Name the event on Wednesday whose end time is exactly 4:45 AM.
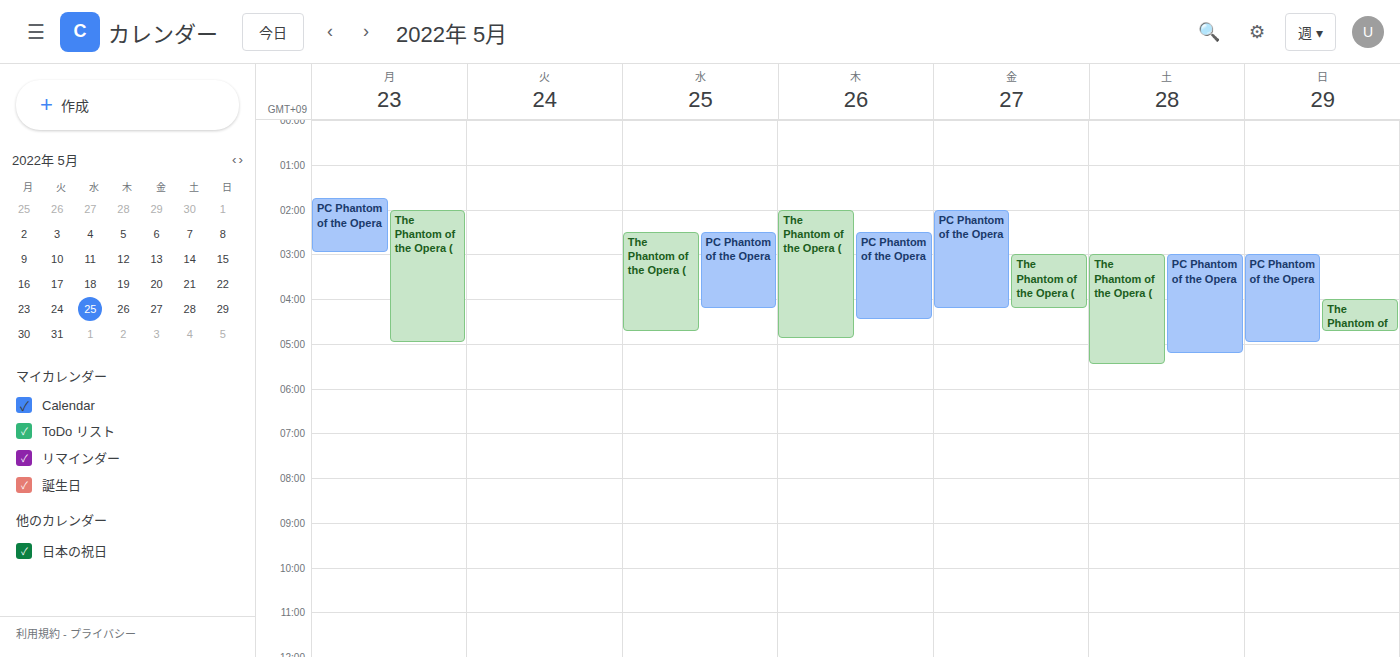
"The Phantom of the Opera ("